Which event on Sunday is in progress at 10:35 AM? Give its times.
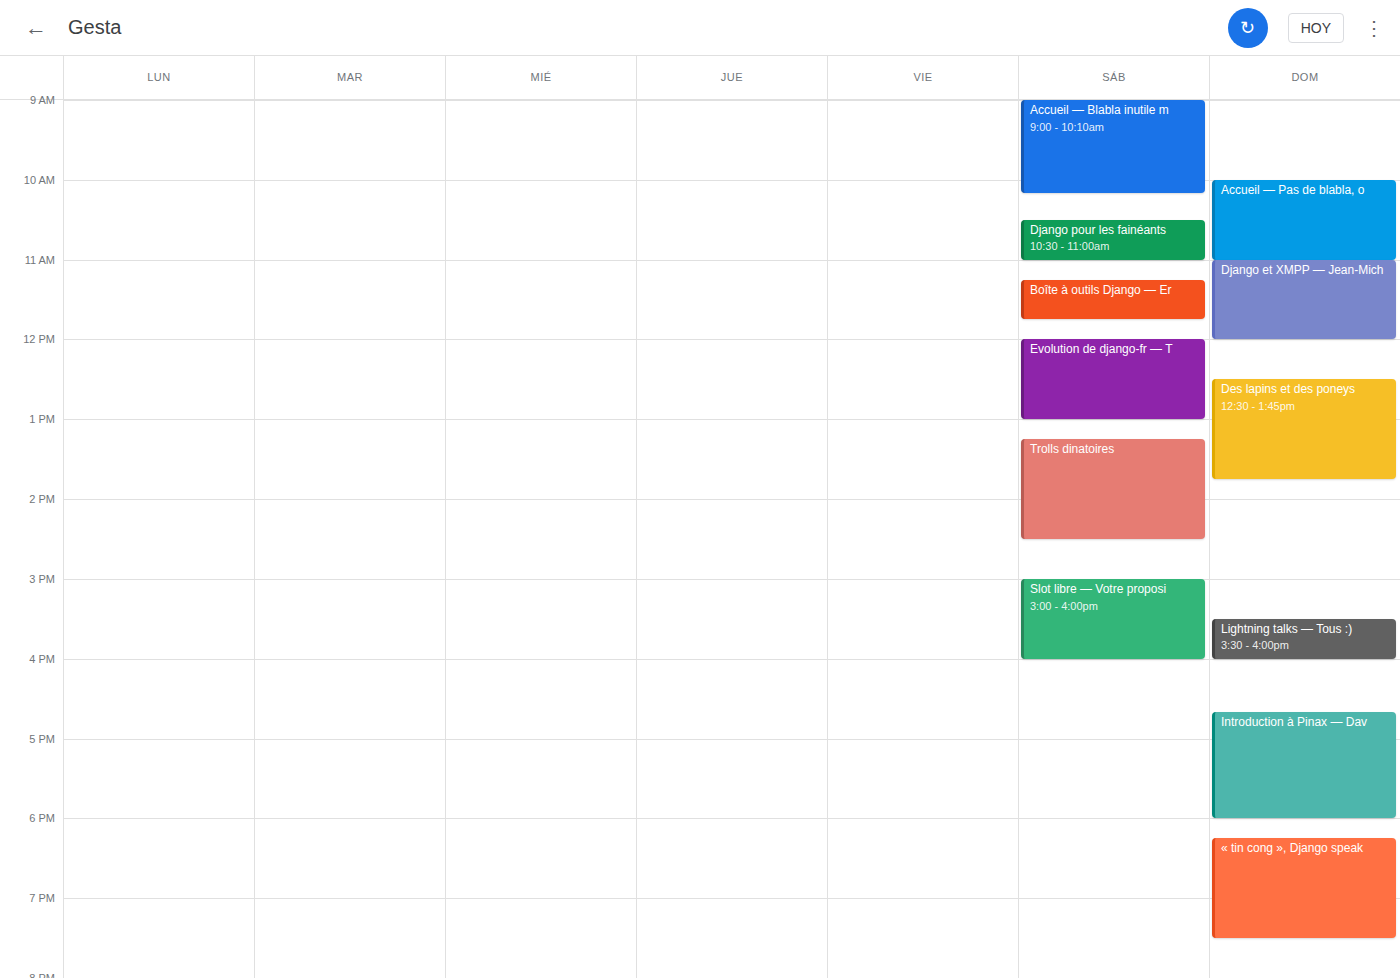
"Accueil — Pas de blabla, o", 10:00 AM to 11:00 AM